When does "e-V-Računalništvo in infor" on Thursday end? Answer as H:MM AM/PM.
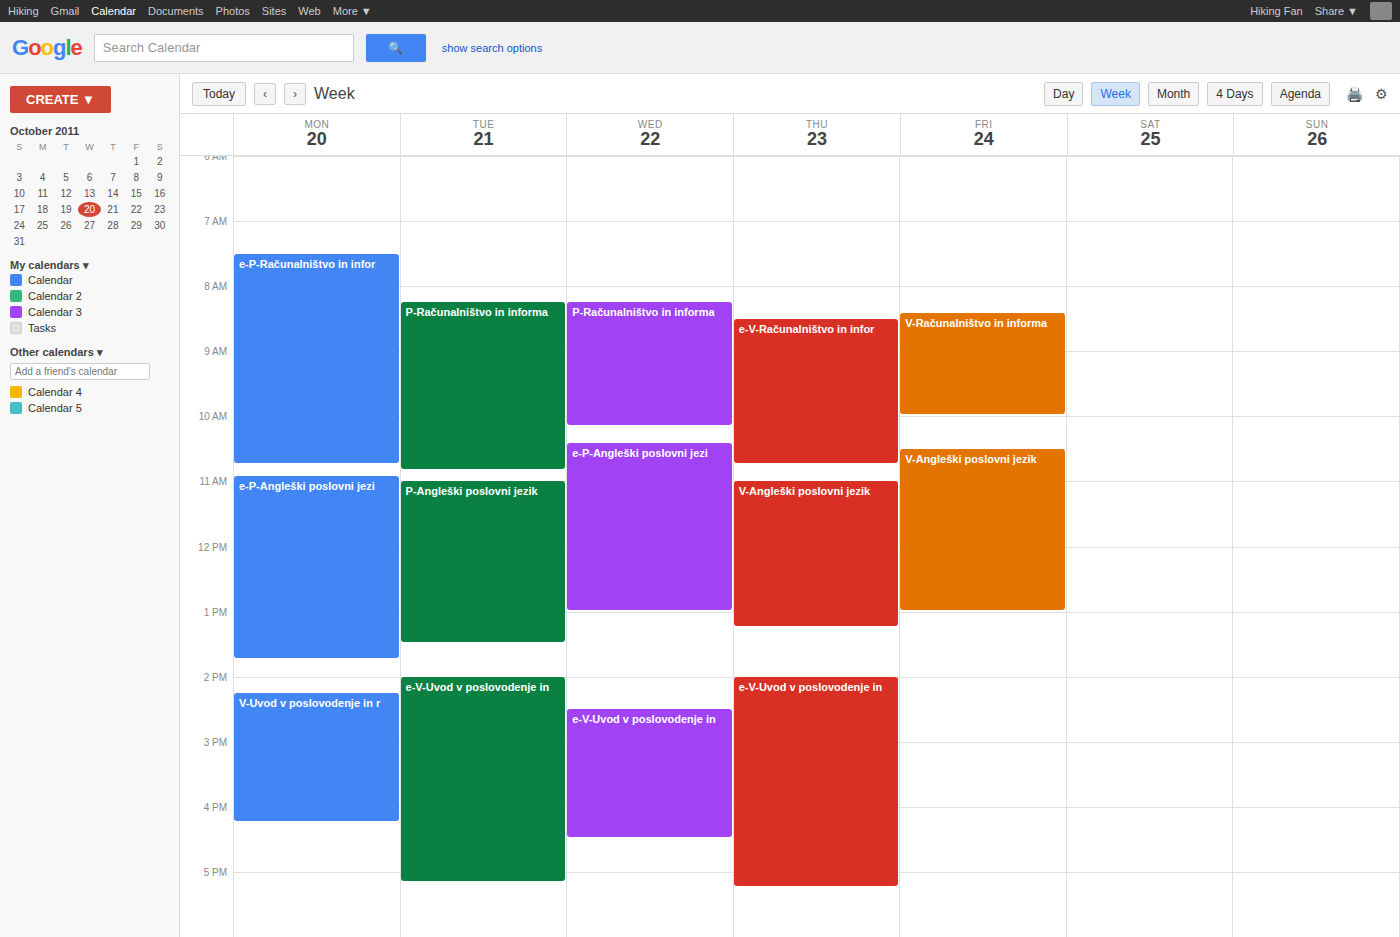
10:45 AM